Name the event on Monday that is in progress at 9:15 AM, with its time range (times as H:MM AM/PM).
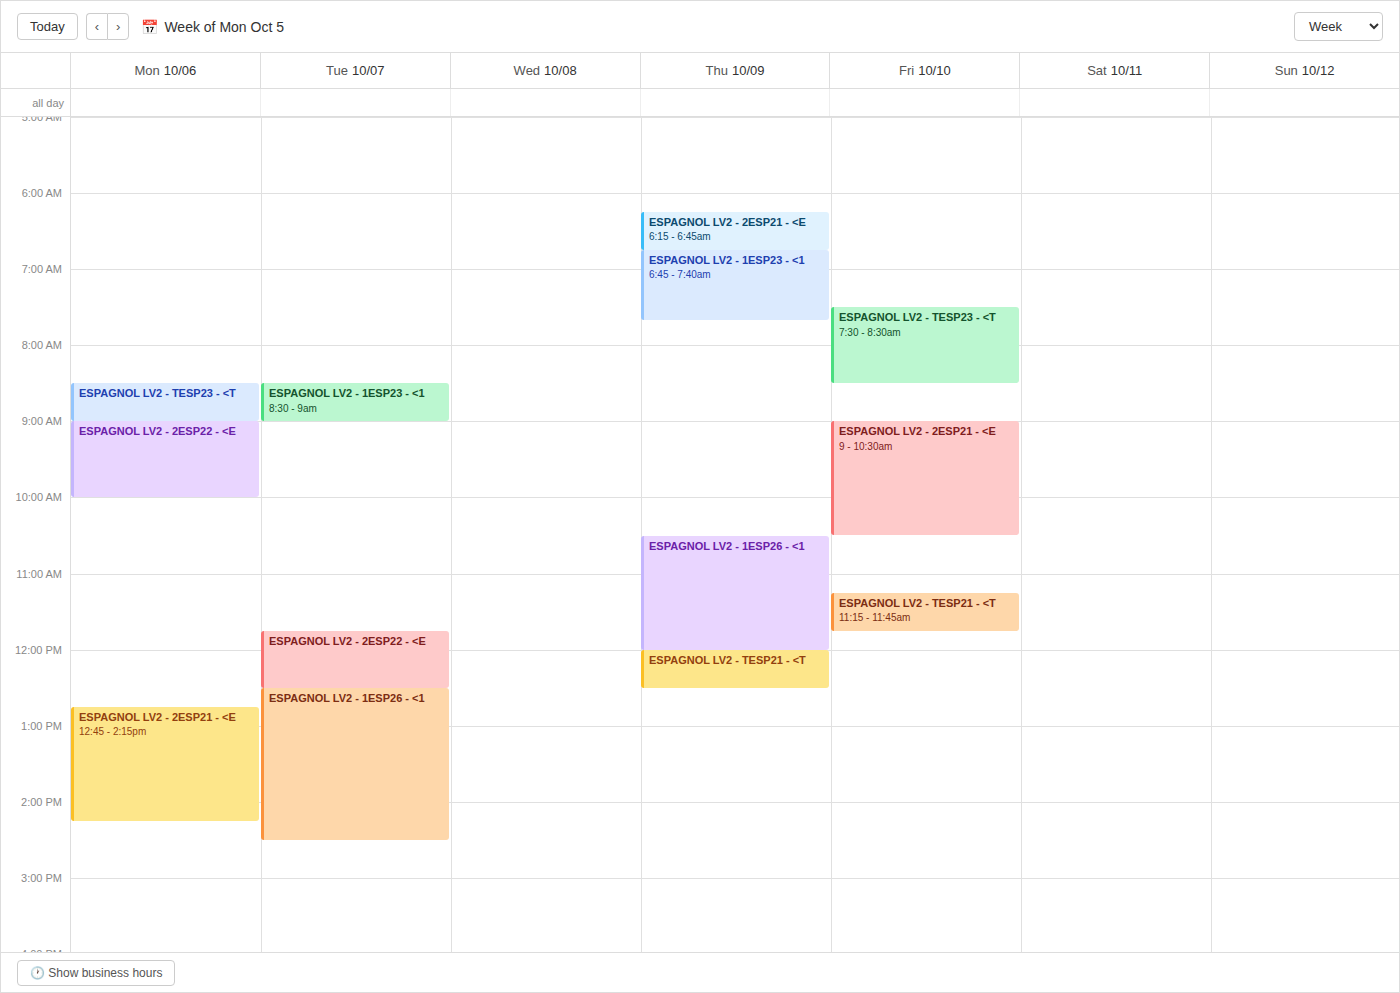
"ESPAGNOL LV2 - 2ESP22 - <E", 9:00 AM to 10:00 AM